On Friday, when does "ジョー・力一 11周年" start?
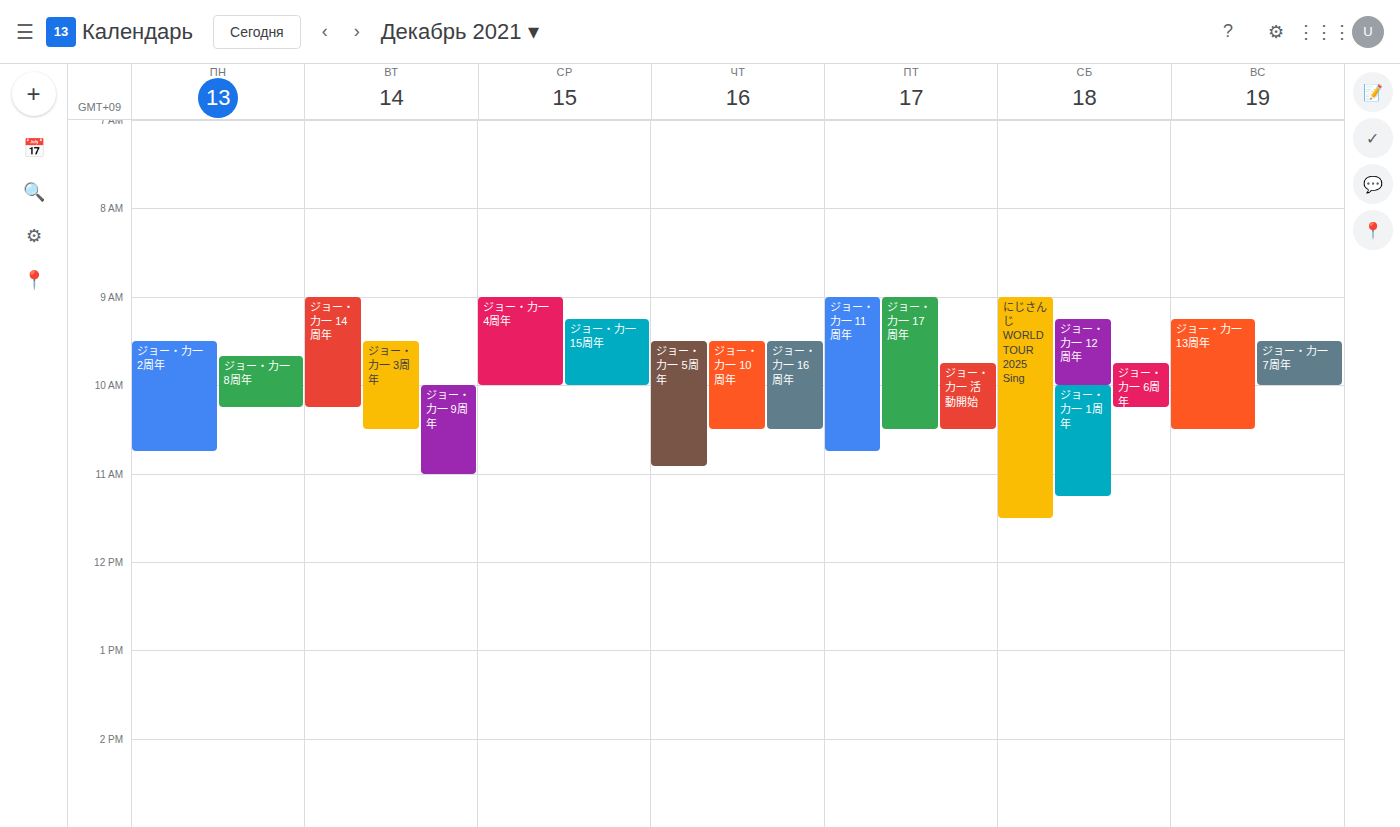
09:00